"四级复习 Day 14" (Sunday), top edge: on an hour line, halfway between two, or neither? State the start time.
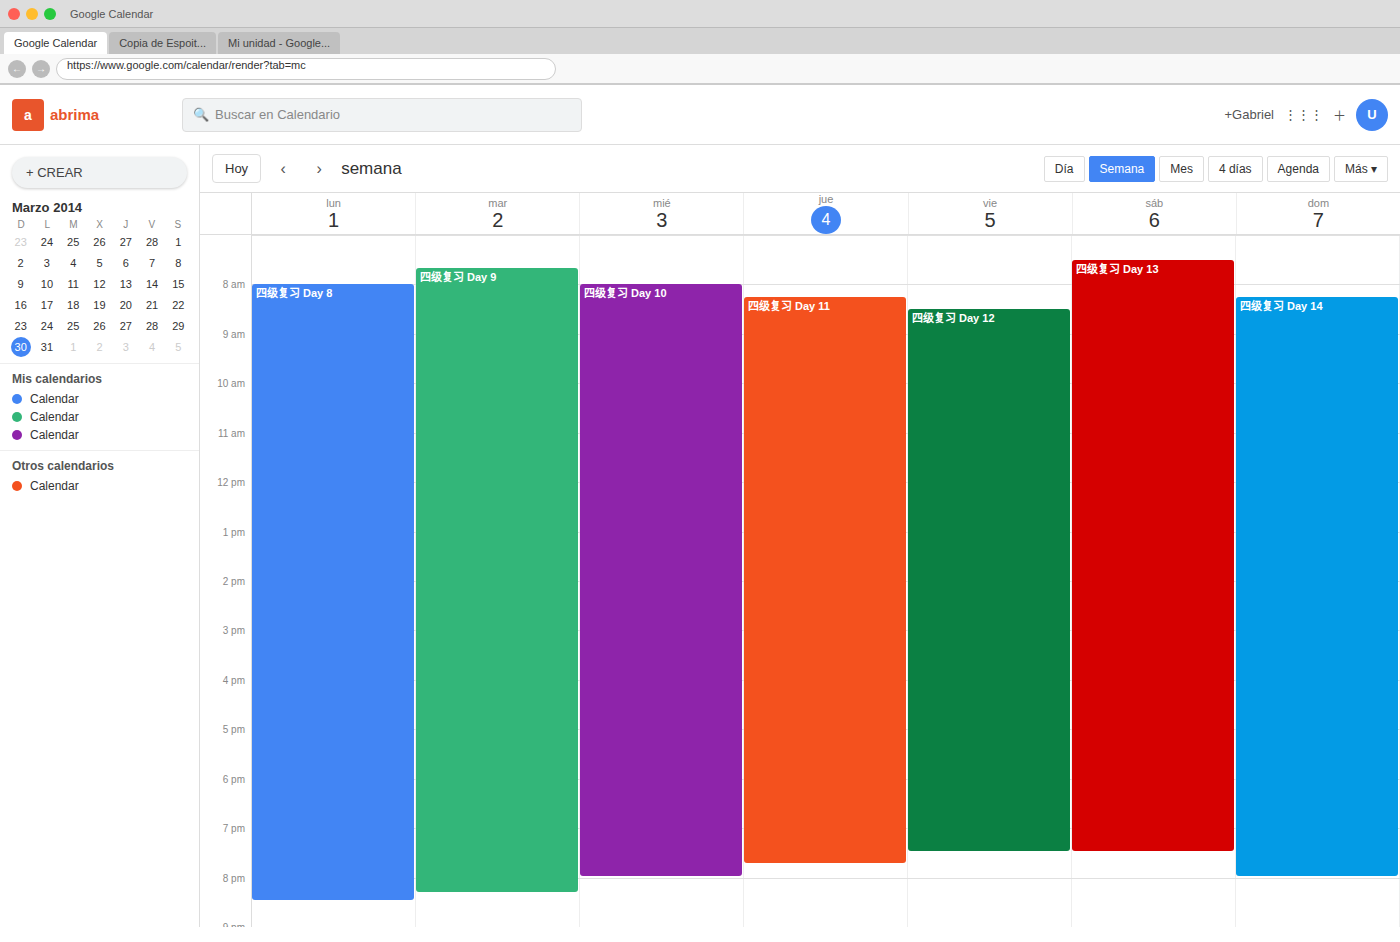
8:15 AM -- neither: a quarter of the way from the 8 AM line to the 9 AM line.